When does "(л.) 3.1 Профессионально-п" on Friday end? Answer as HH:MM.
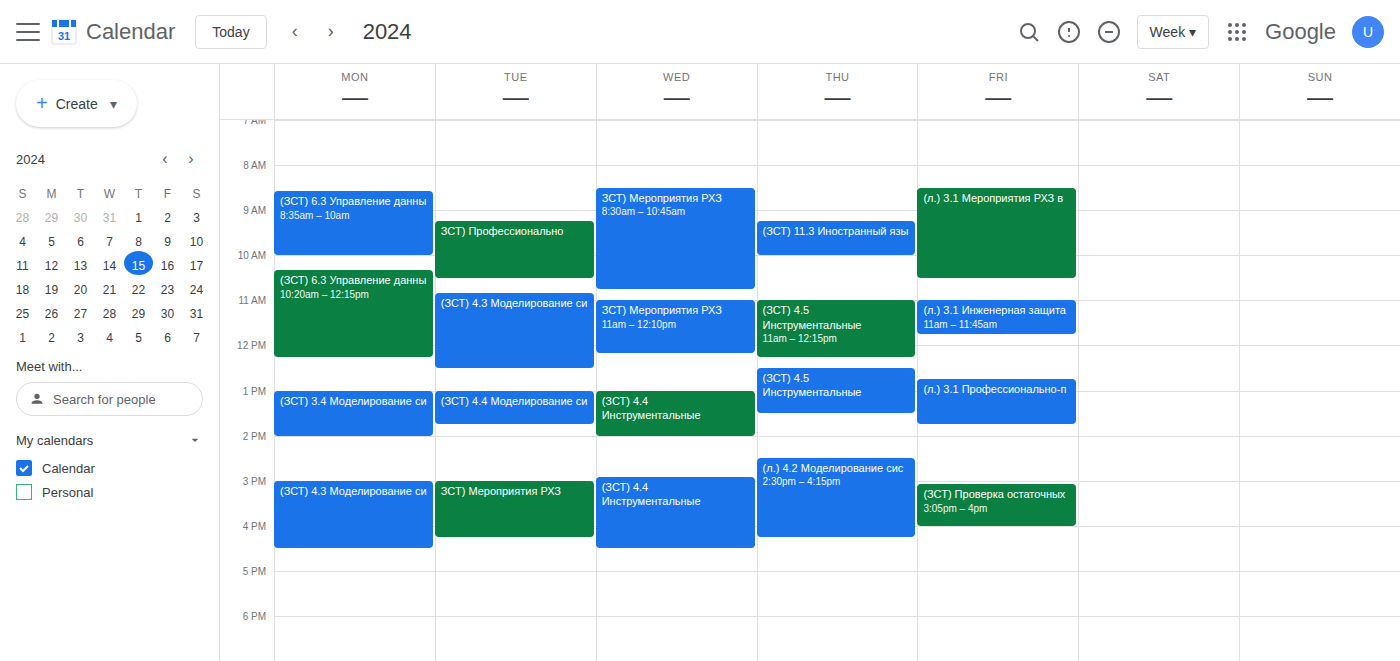
13:45